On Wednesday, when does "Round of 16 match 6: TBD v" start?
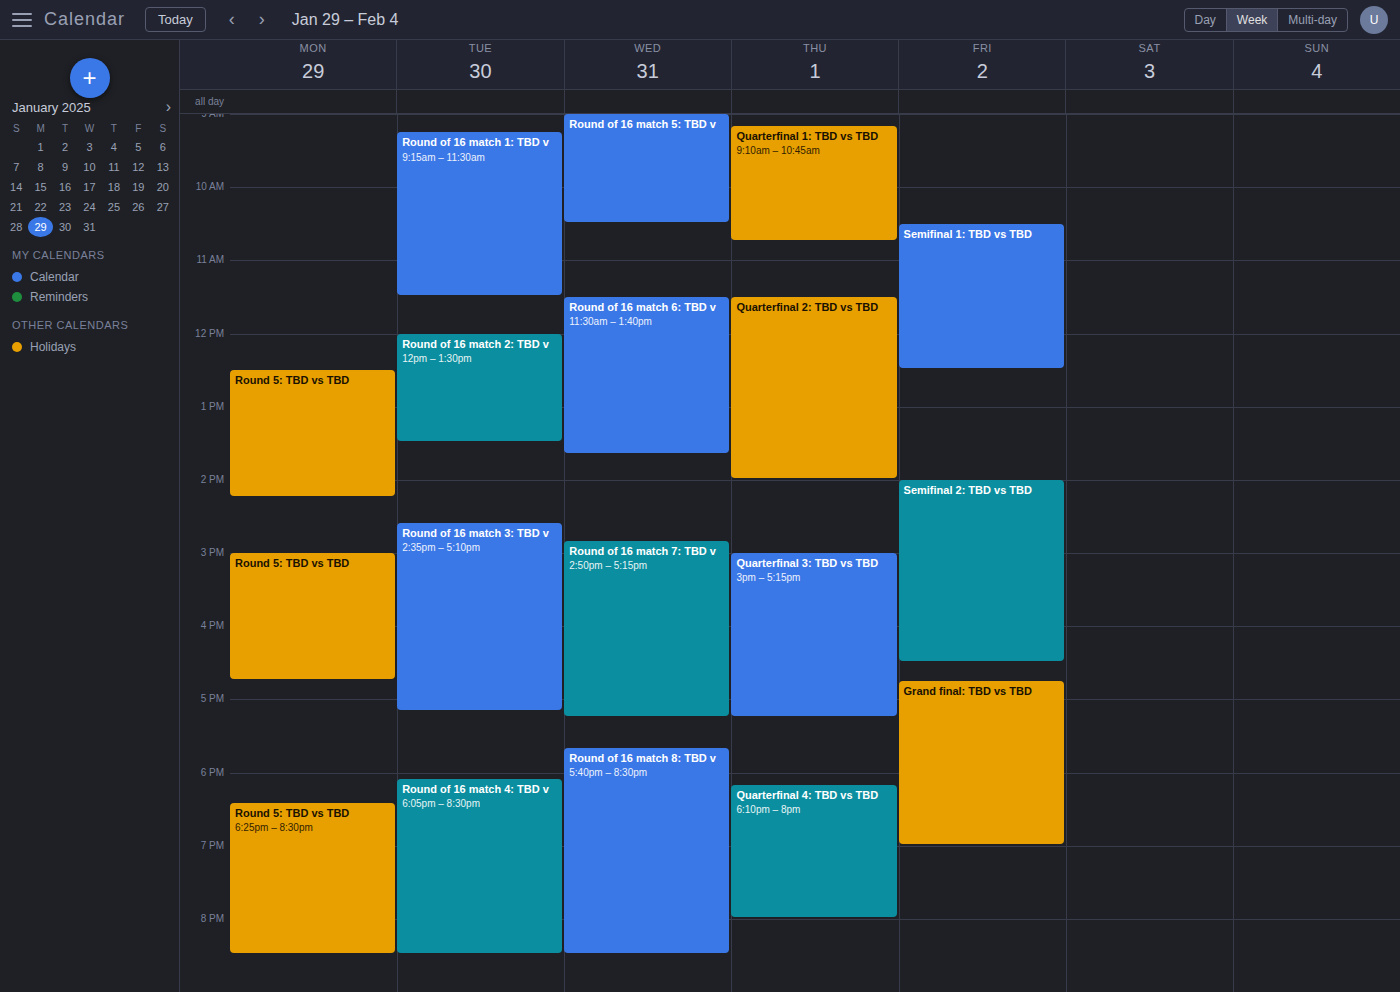
11:30 AM